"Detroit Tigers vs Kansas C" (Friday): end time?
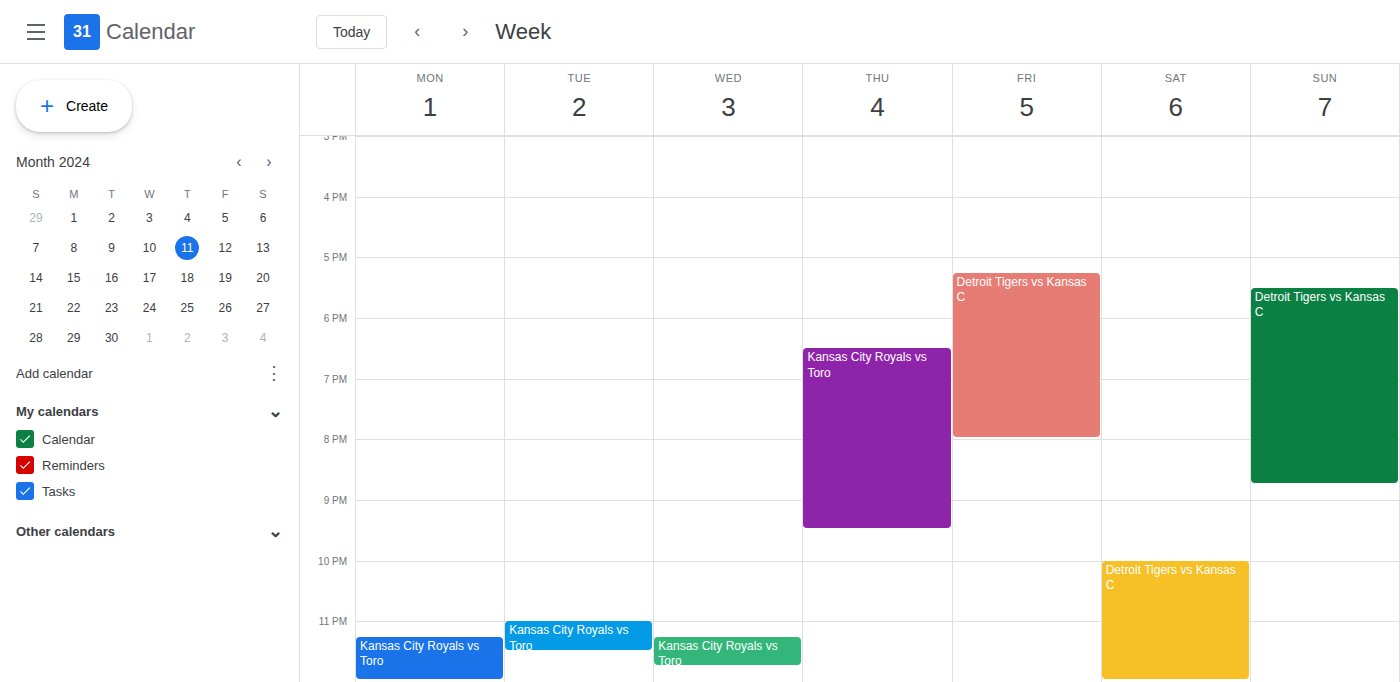
8:00 PM